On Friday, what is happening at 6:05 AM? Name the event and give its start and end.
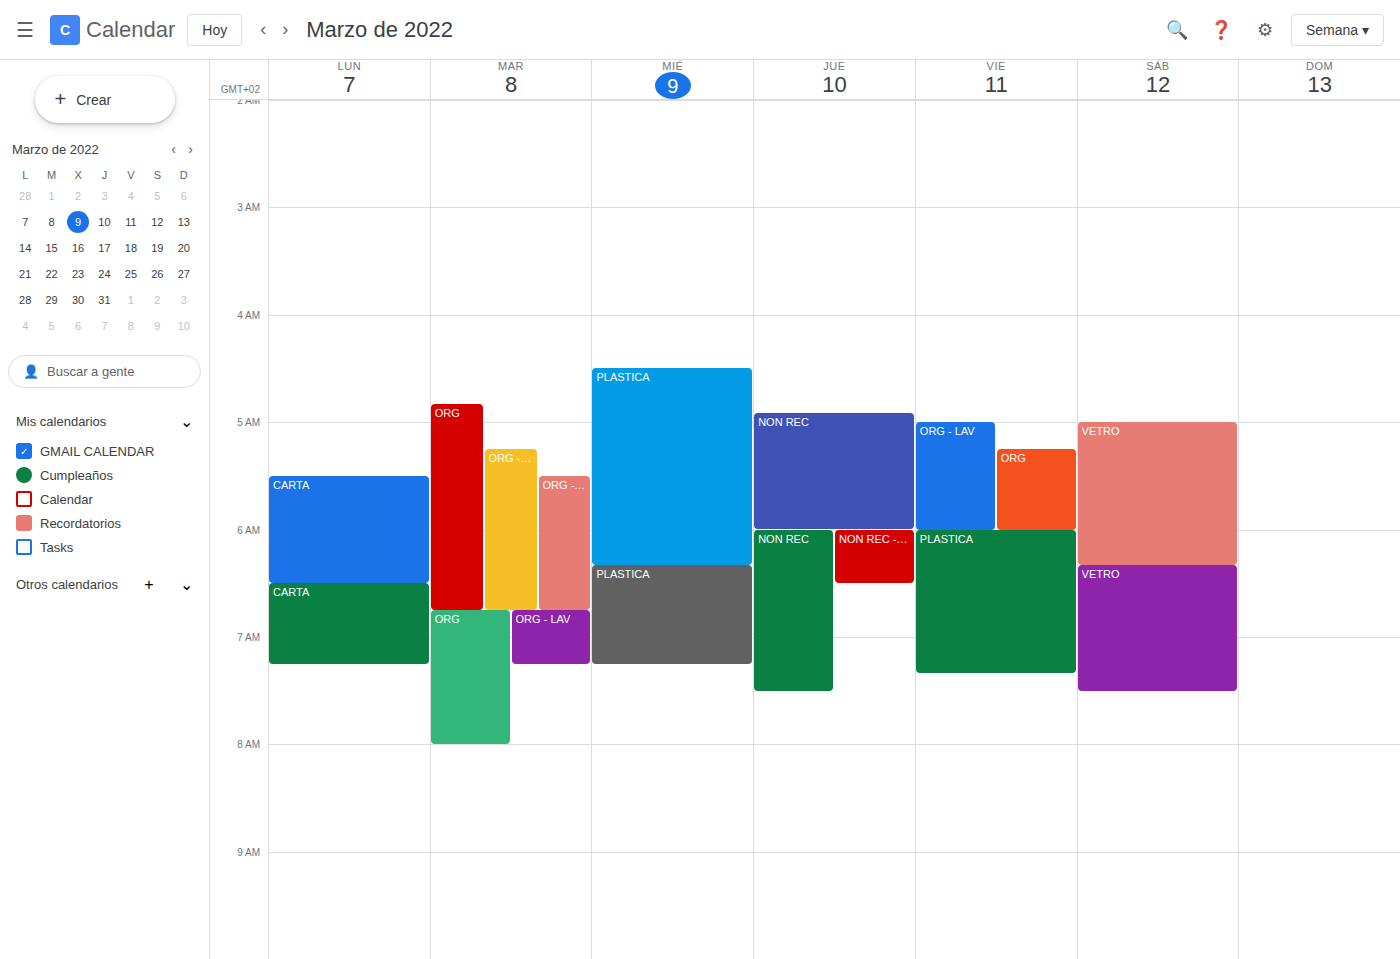
"PLASTICA", 6:00 AM to 7:20 AM